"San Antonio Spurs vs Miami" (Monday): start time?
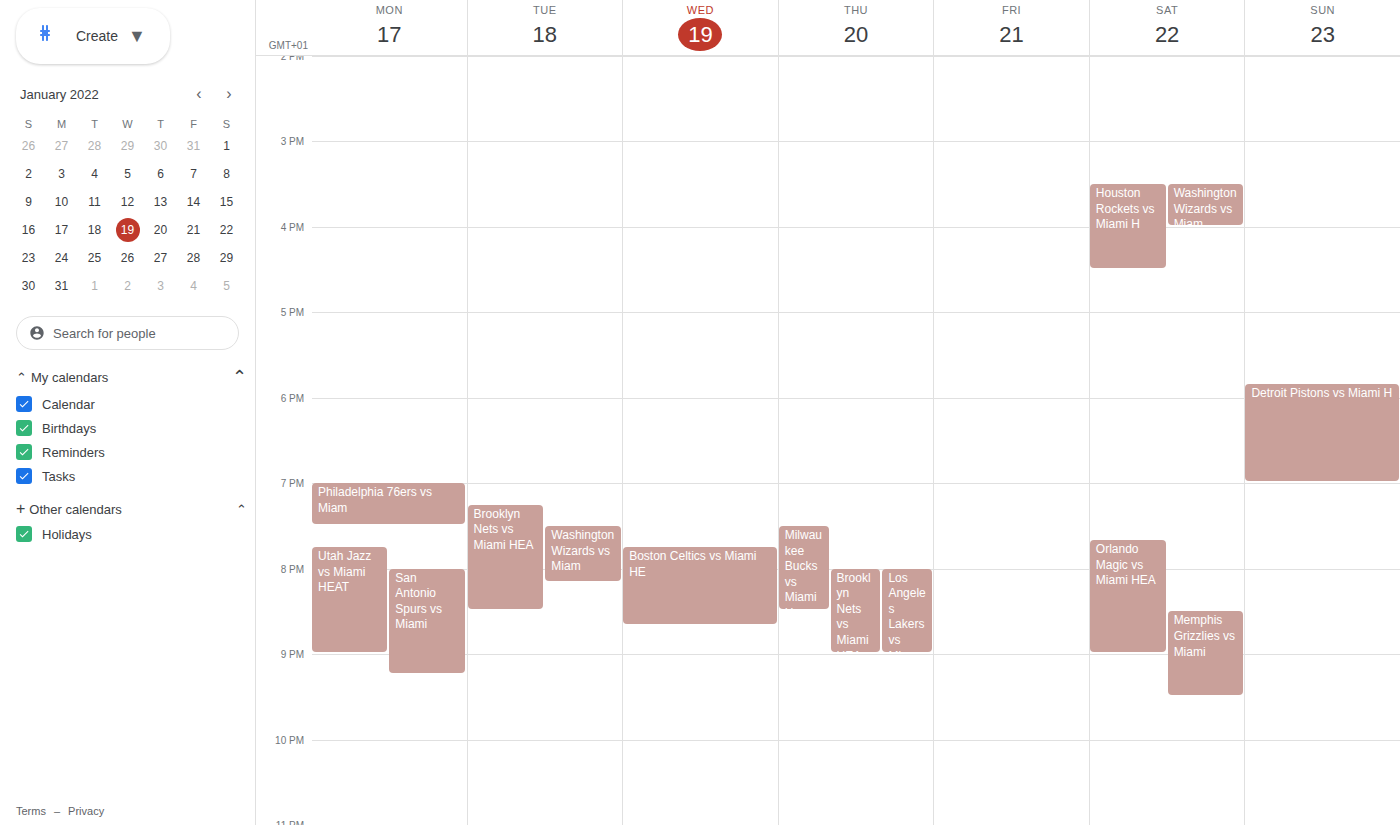
8:00 PM